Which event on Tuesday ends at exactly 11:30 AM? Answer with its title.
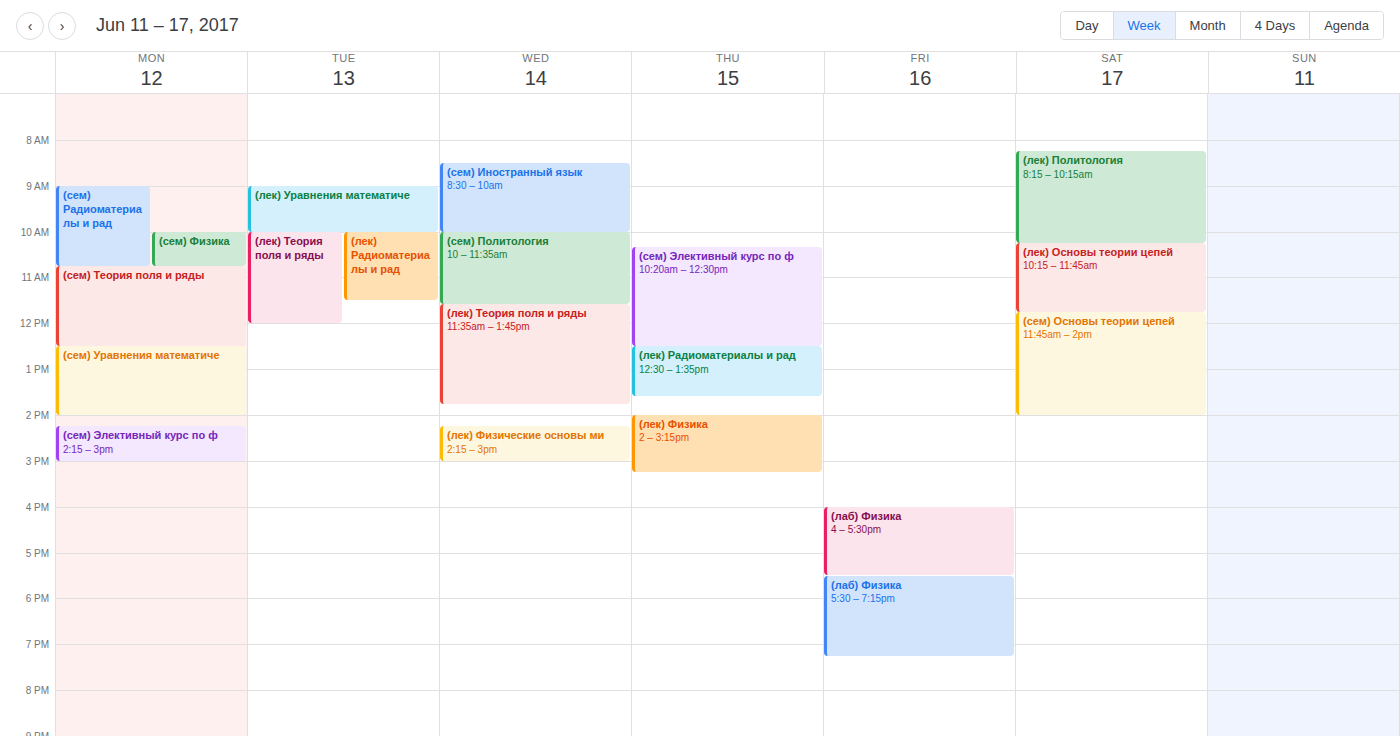
"(лек) Радиоматериалы и рад"